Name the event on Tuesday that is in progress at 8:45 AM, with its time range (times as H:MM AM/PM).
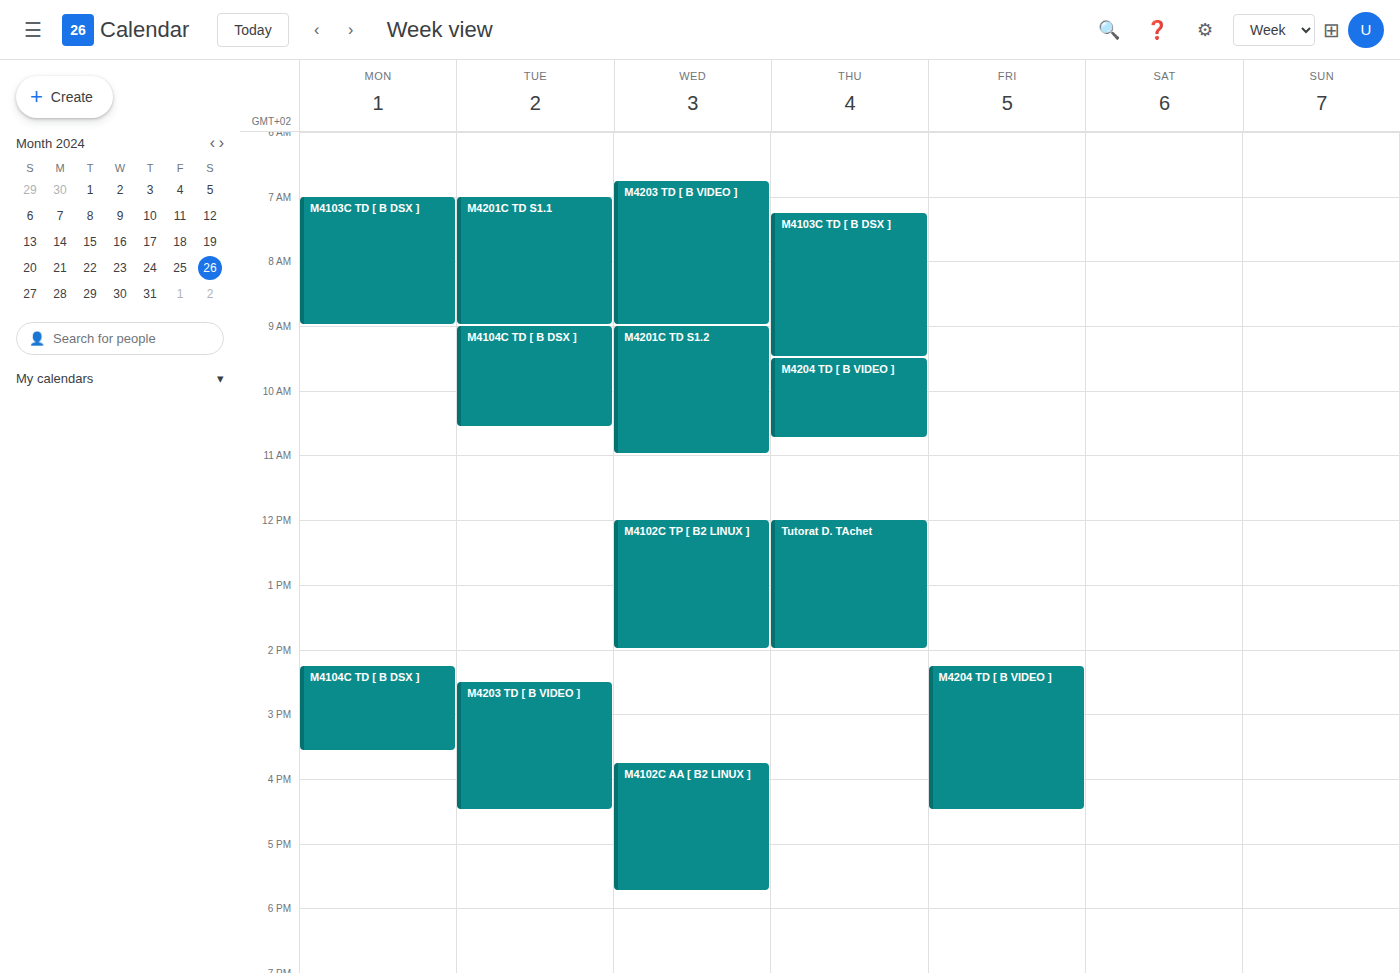
"M4201C TD S1.1", 7:00 AM to 9:00 AM